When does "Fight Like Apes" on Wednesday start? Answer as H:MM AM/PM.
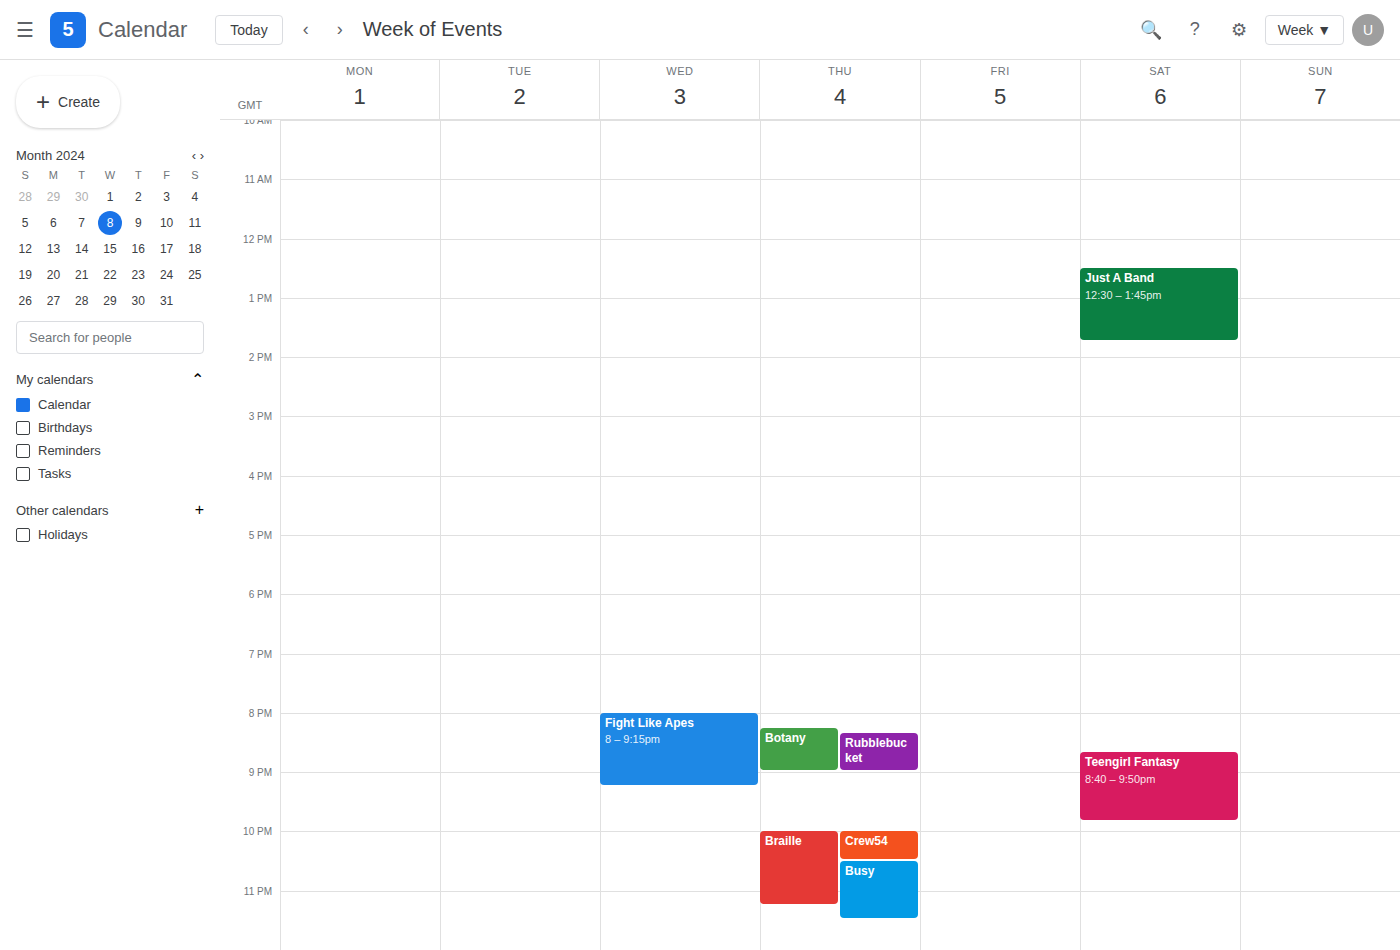
8:00 PM